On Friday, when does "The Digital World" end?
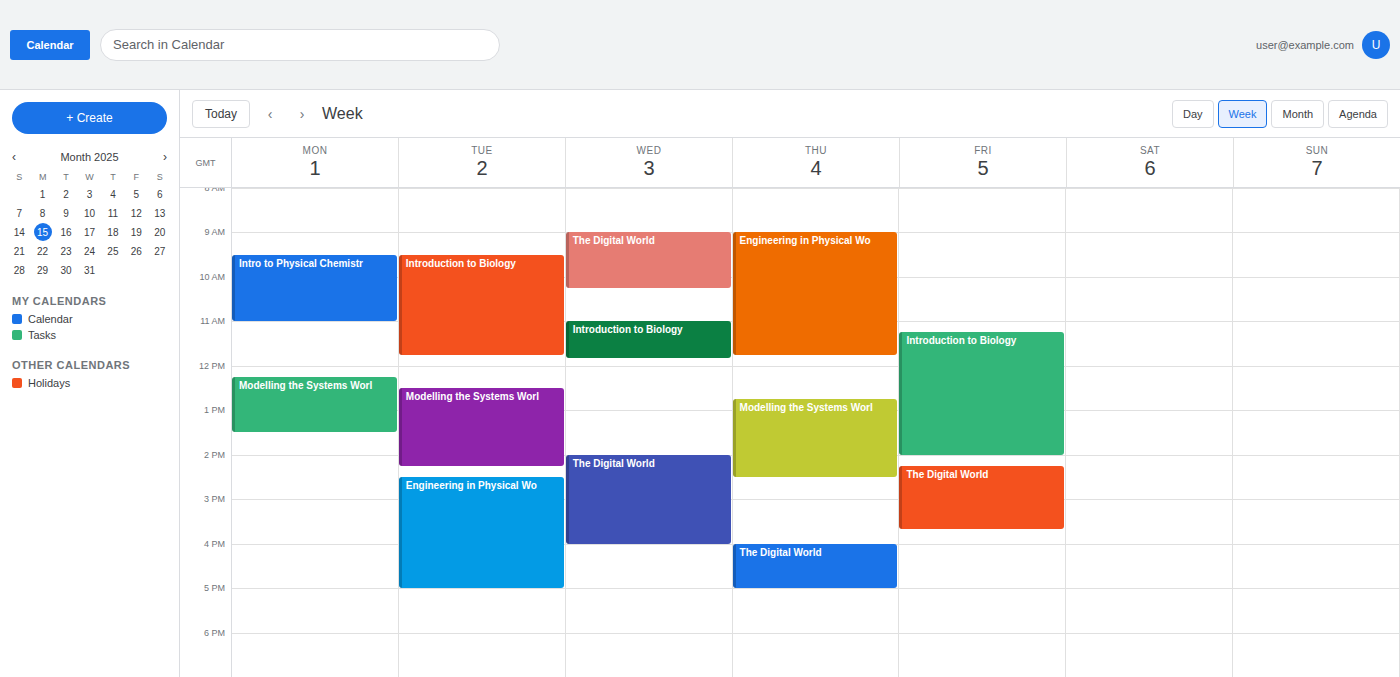
3:40 PM